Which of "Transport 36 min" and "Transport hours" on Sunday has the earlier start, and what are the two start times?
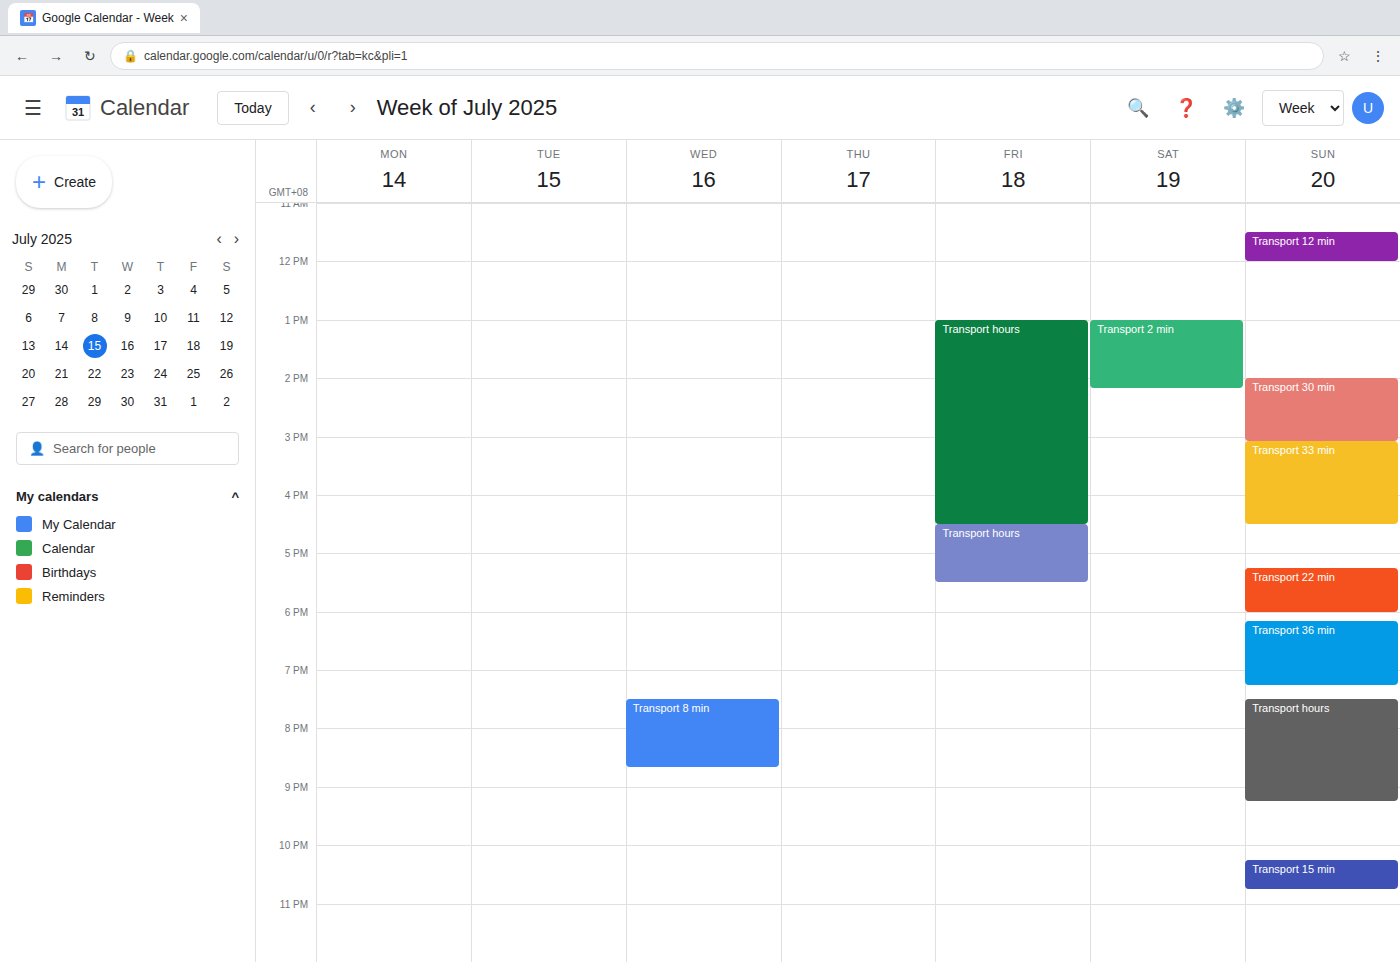
"Transport 36 min" 6:10 PM; "Transport hours" 7:30 PM.